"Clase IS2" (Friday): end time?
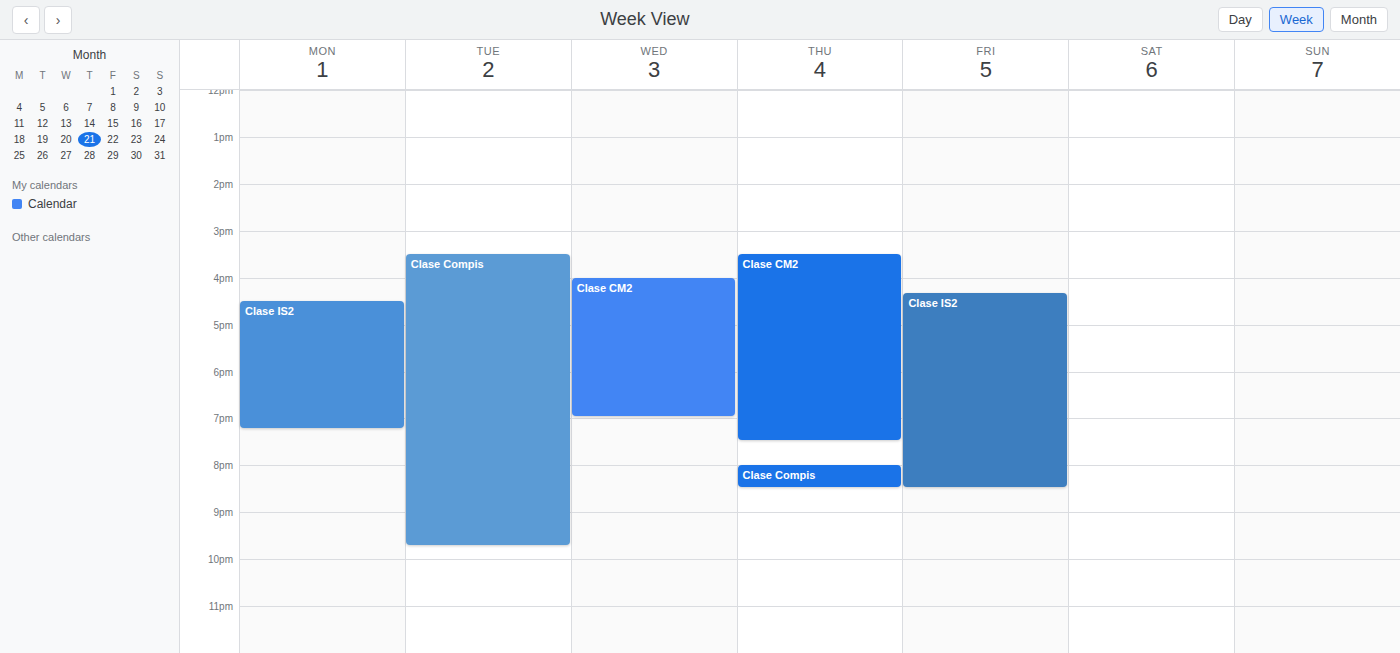
8:30 PM